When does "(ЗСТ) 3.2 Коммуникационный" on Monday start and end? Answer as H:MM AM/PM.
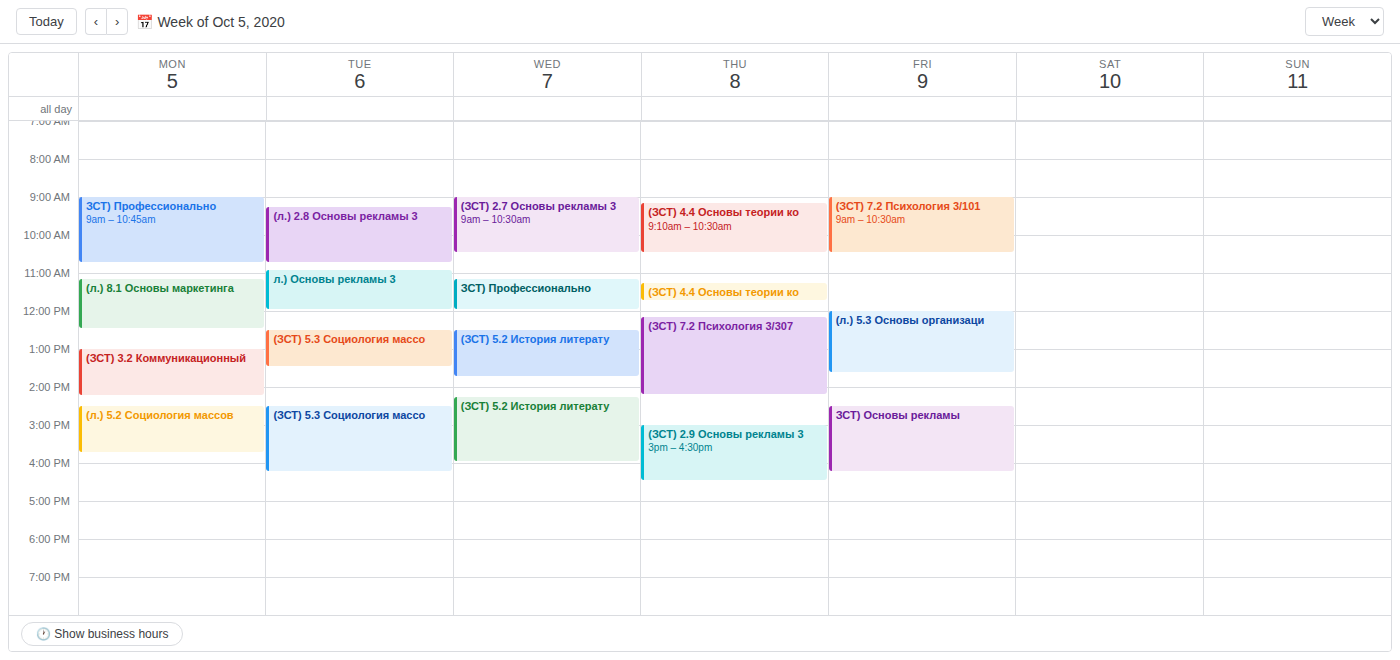
1:00 PM to 2:15 PM